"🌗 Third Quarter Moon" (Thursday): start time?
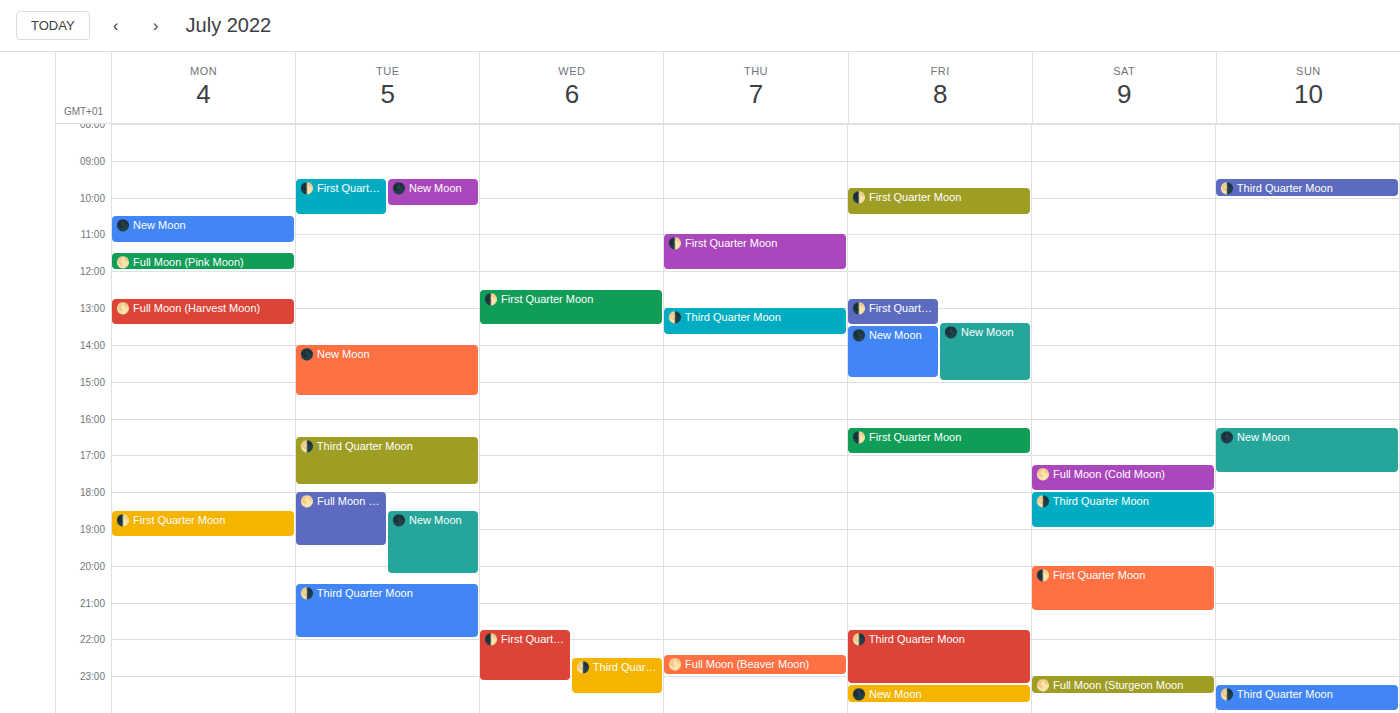
13:00